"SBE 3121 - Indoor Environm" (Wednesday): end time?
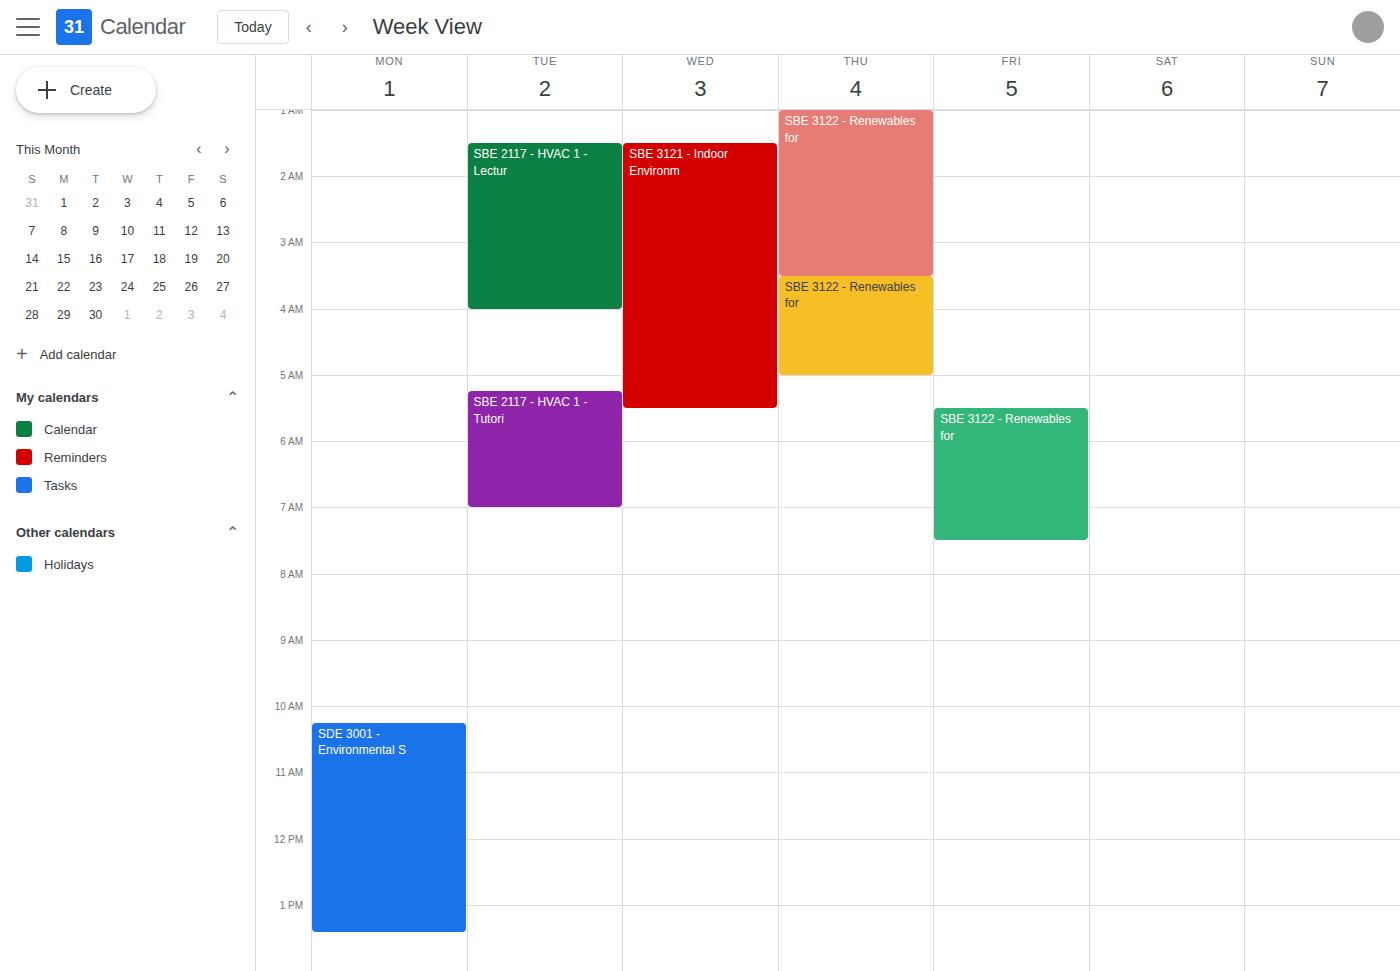
5:30 AM